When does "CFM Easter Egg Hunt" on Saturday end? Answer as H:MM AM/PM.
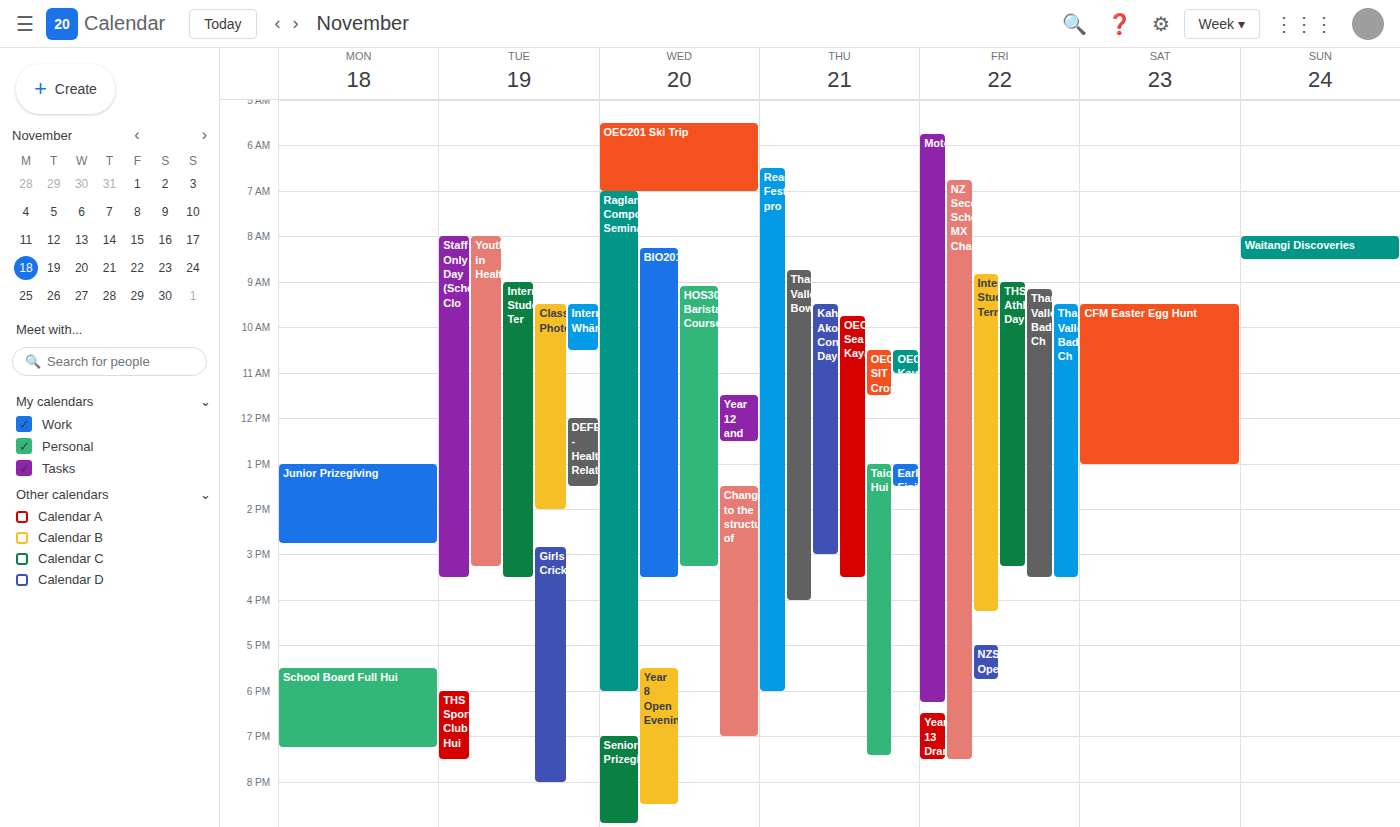
1:00 PM